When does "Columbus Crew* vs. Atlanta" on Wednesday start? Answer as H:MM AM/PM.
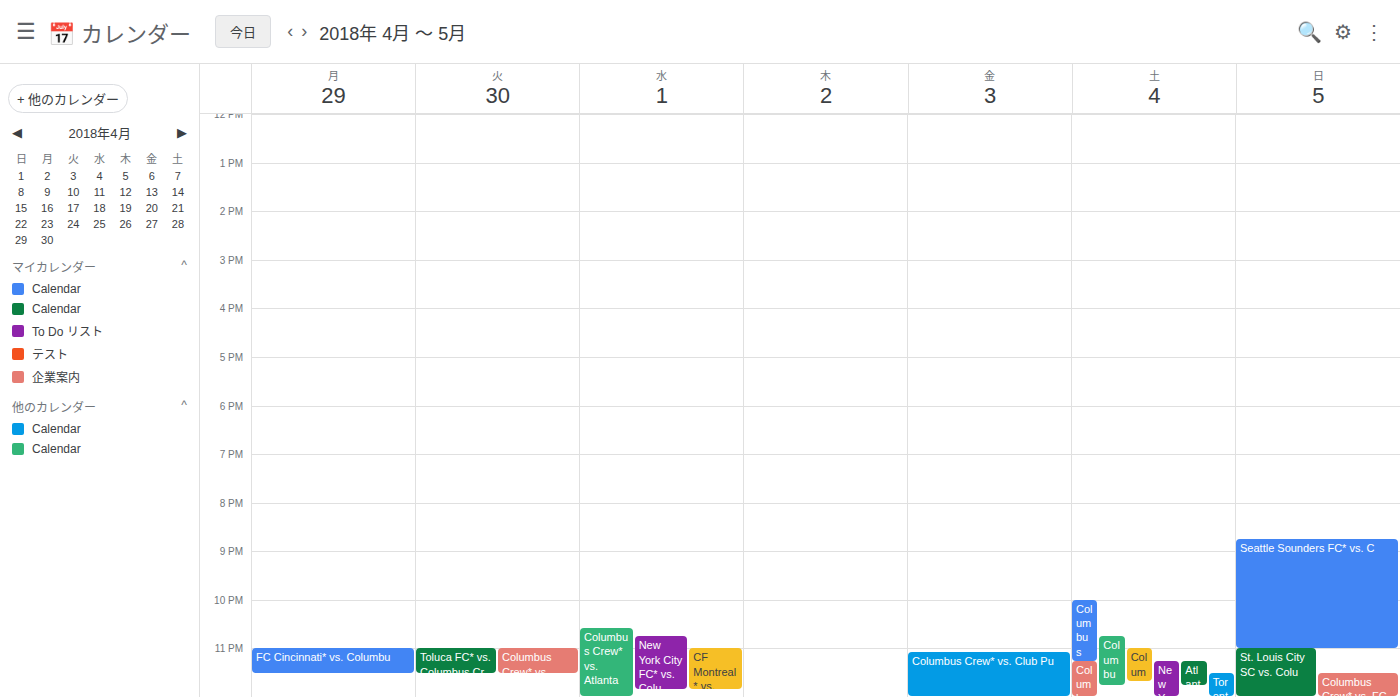
10:35 PM